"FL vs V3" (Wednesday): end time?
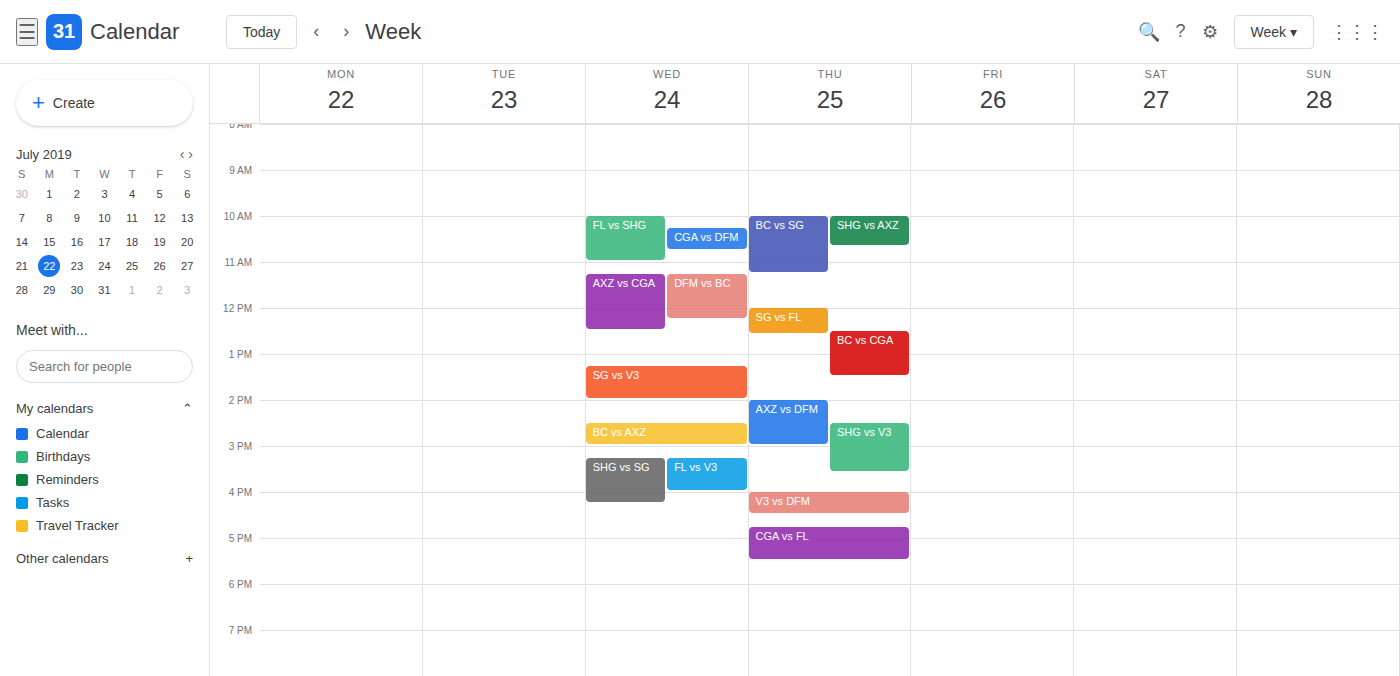
16:00